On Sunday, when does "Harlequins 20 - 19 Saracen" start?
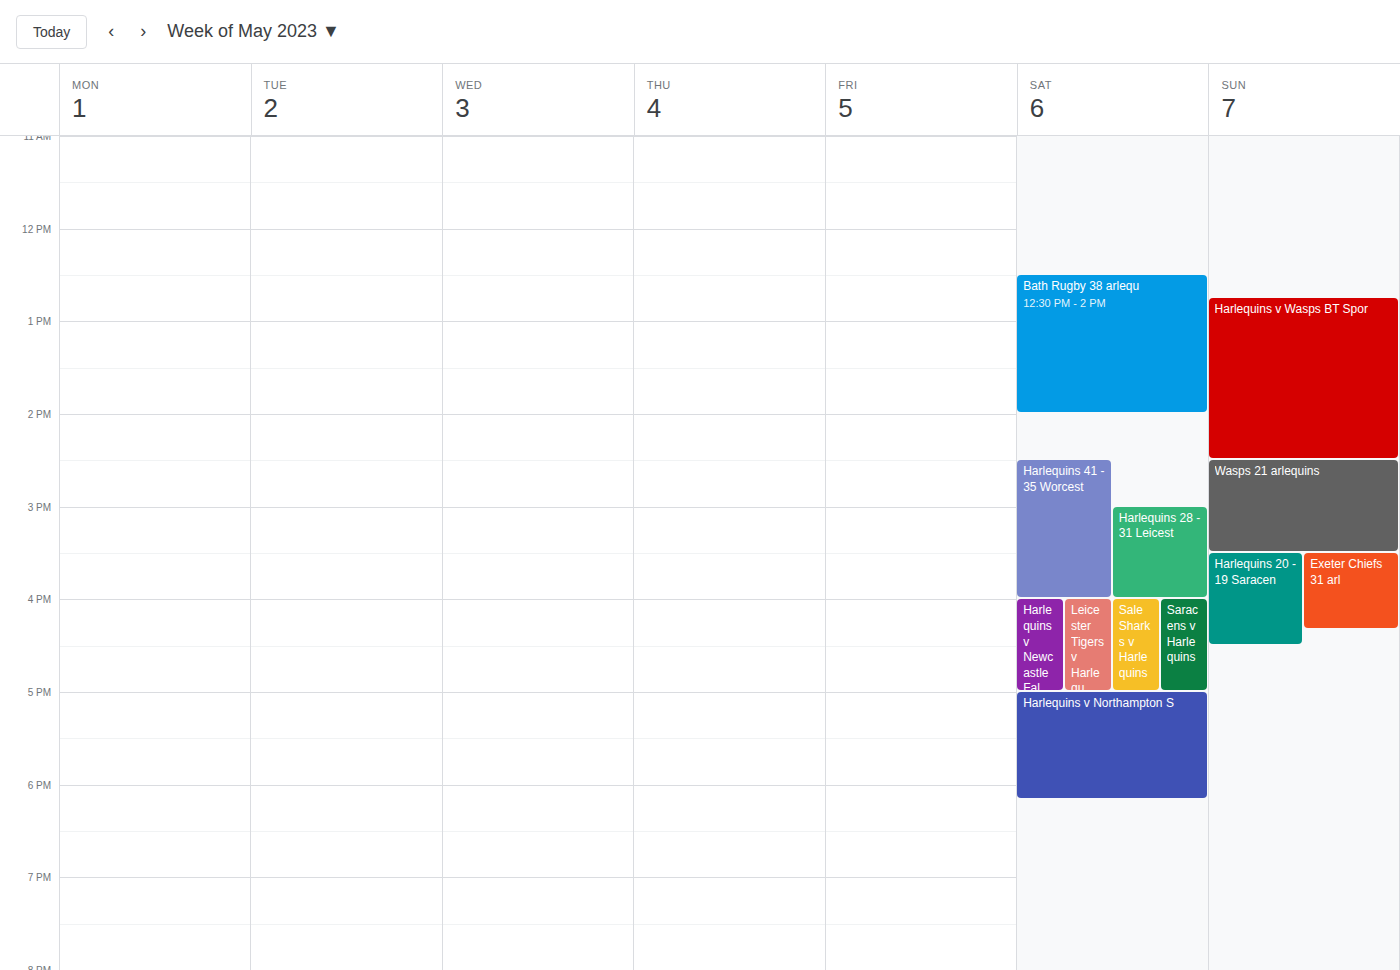
3:30 PM